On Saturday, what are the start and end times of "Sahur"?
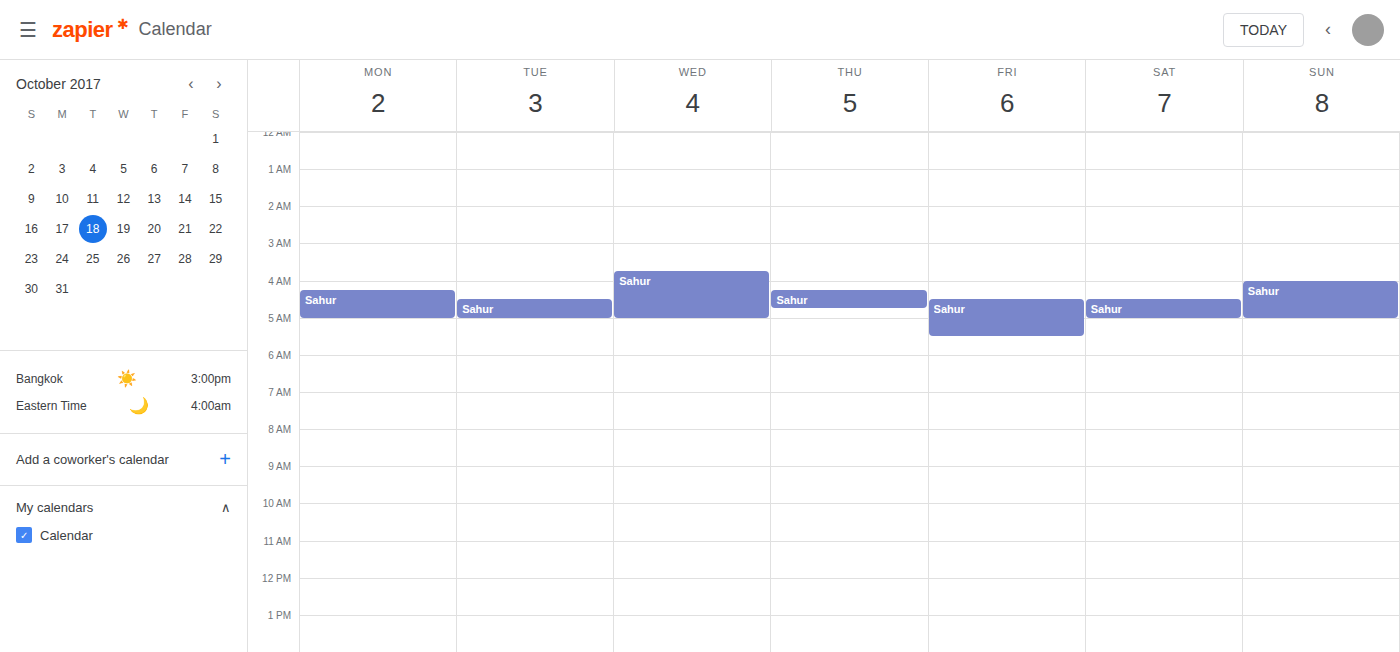
4:30 AM to 5:00 AM